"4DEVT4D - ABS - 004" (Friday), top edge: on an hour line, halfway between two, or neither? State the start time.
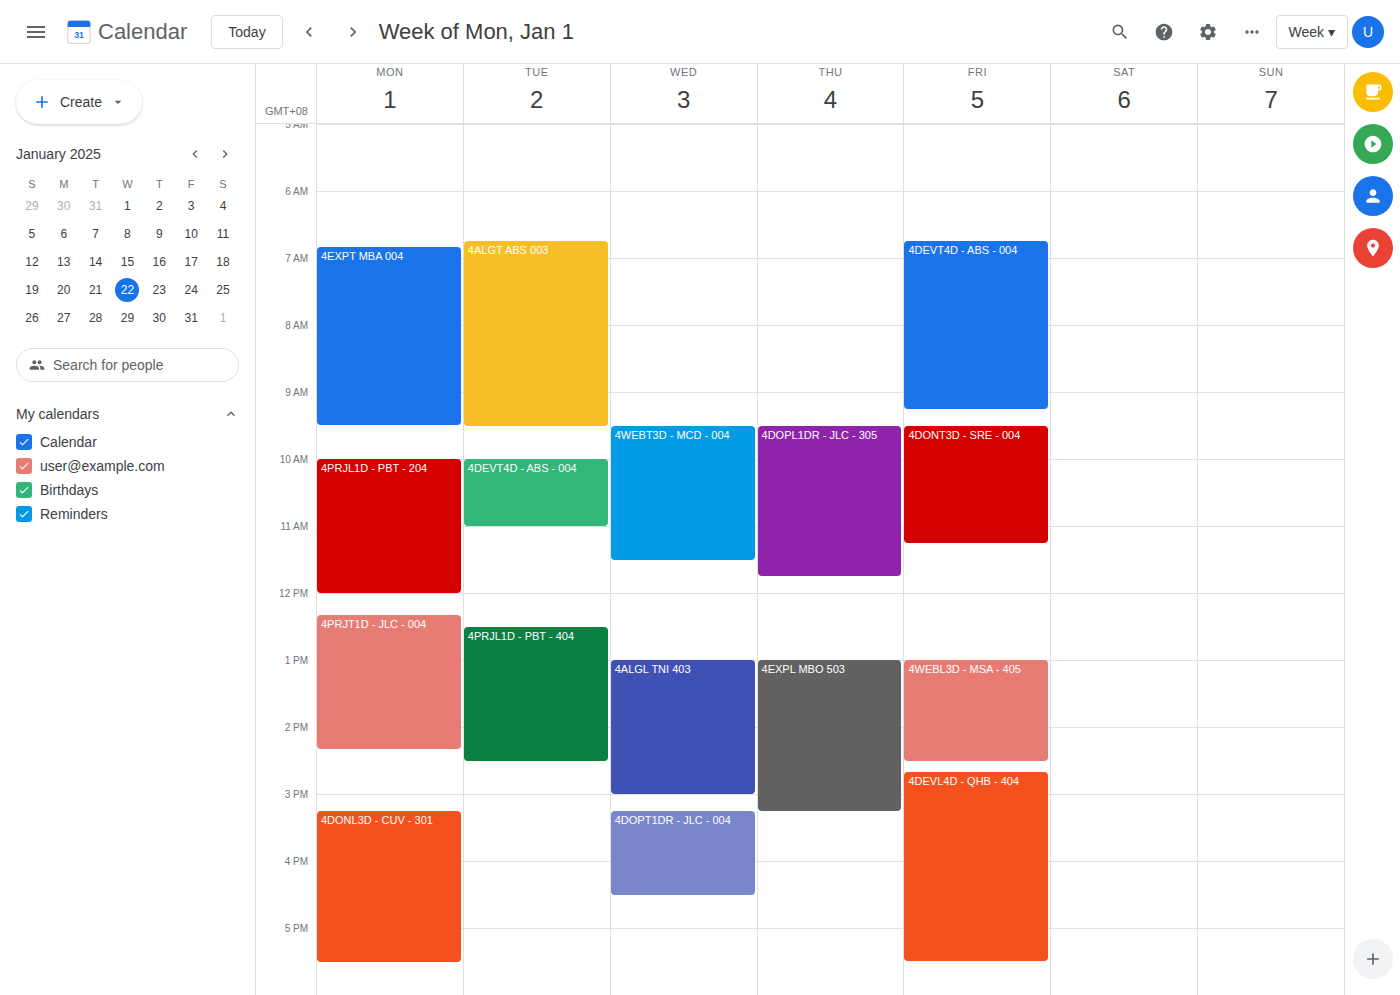
6:45 AM -- neither: three quarters of the way from the 6 AM line to the 7 AM line.